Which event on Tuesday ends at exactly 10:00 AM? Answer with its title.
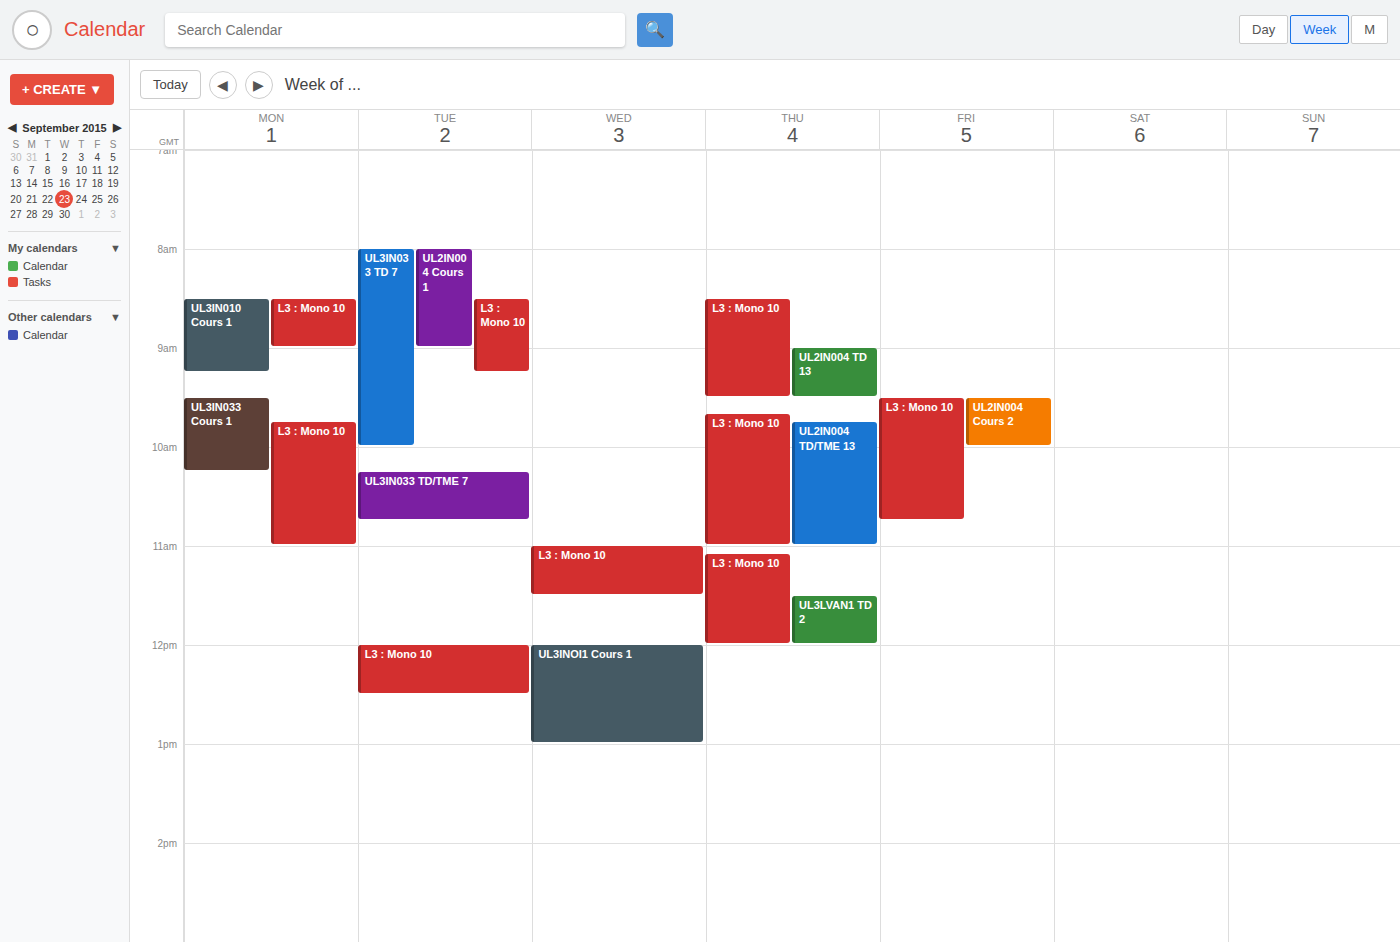
"UL3IN033 TD 7"